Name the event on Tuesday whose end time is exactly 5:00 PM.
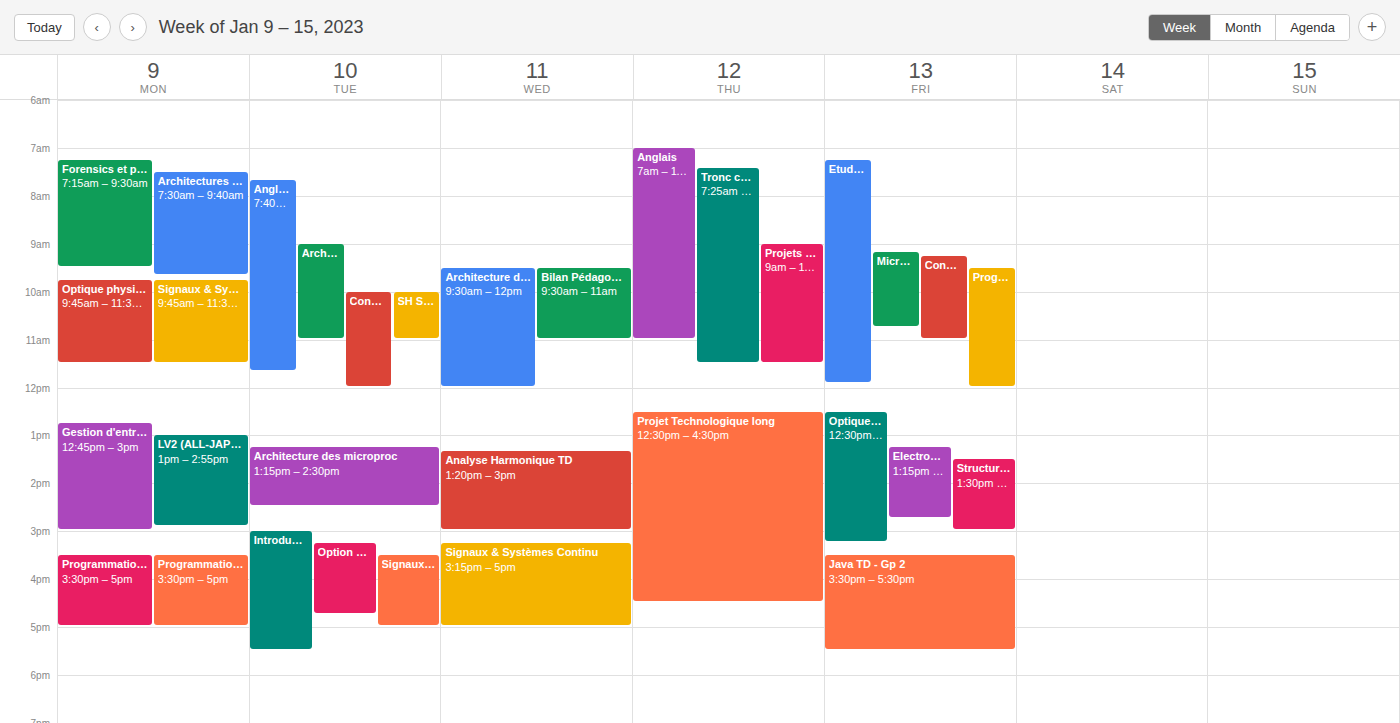
"Signaux & Systèmes Continu"